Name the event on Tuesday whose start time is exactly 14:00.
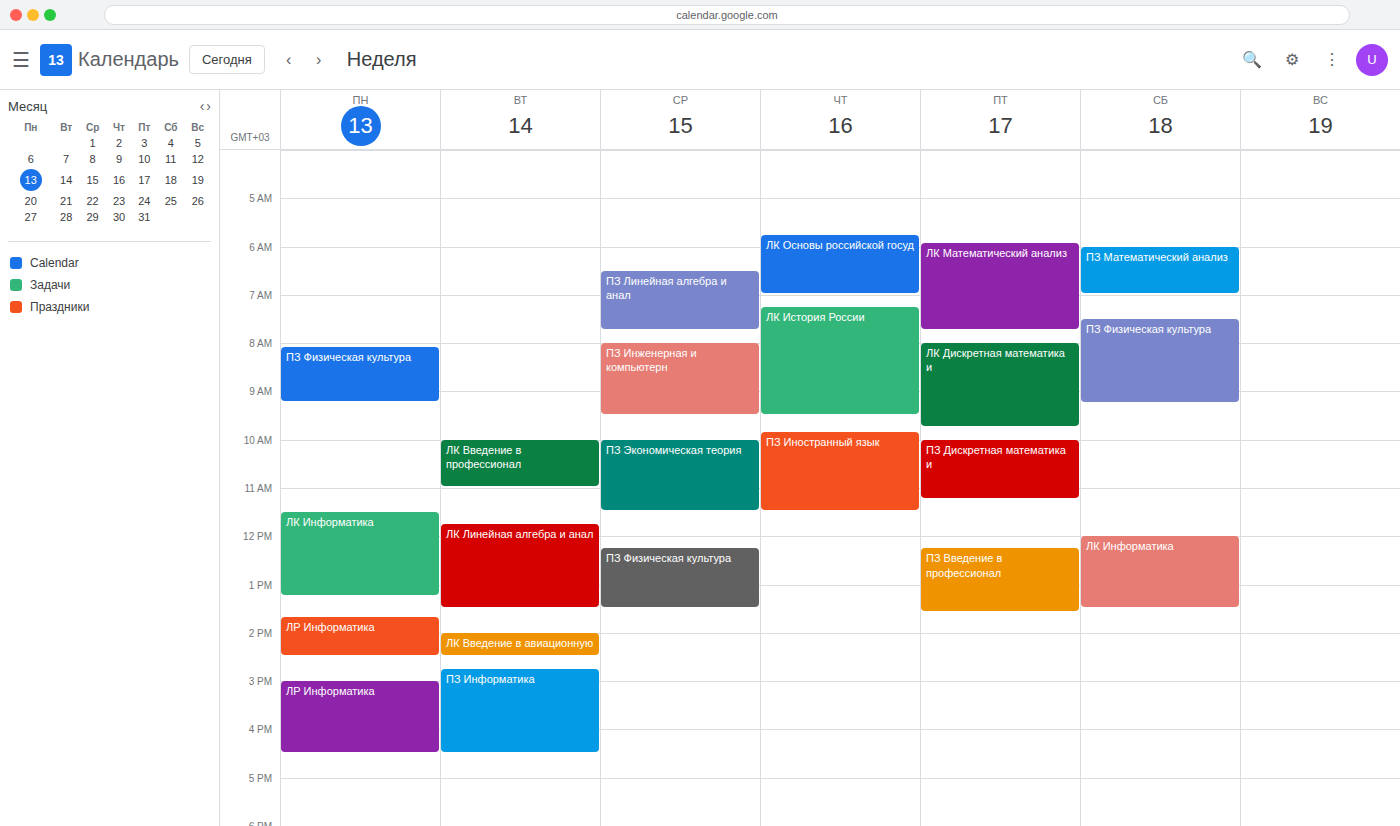
"ЛК Введение в авиационную"